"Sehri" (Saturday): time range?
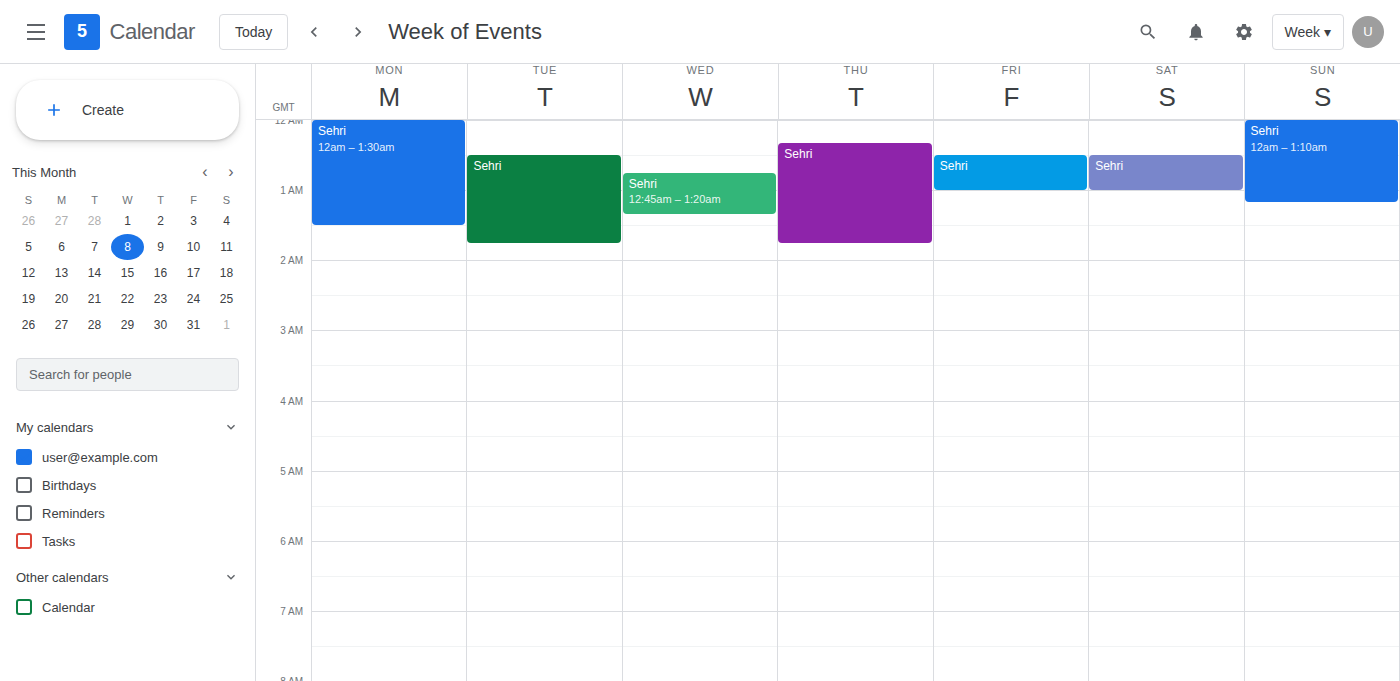
12:30 AM to 1:00 AM